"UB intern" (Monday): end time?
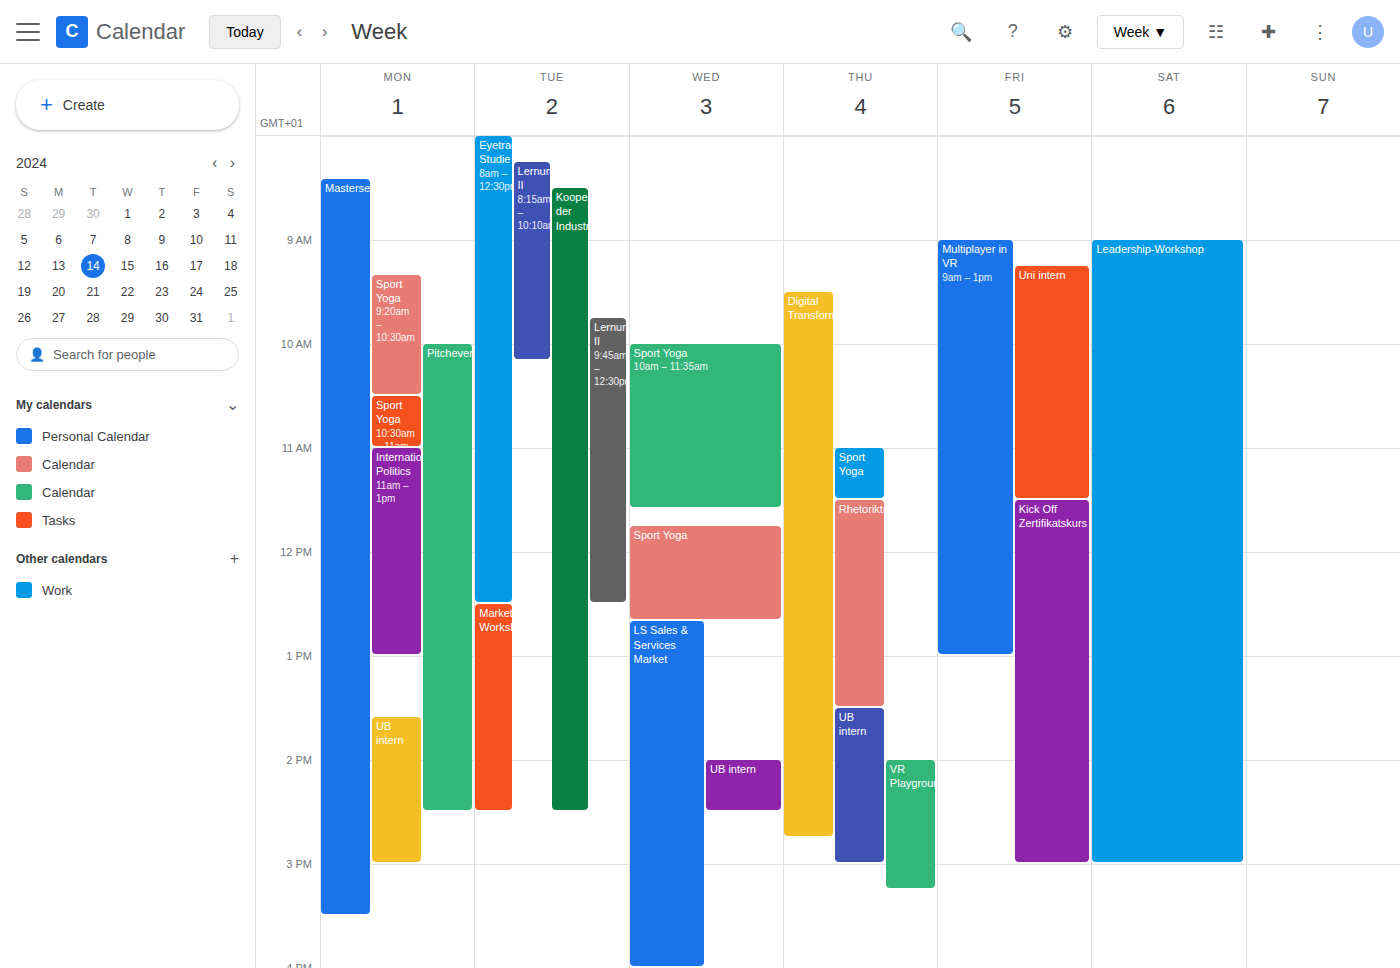
15:00